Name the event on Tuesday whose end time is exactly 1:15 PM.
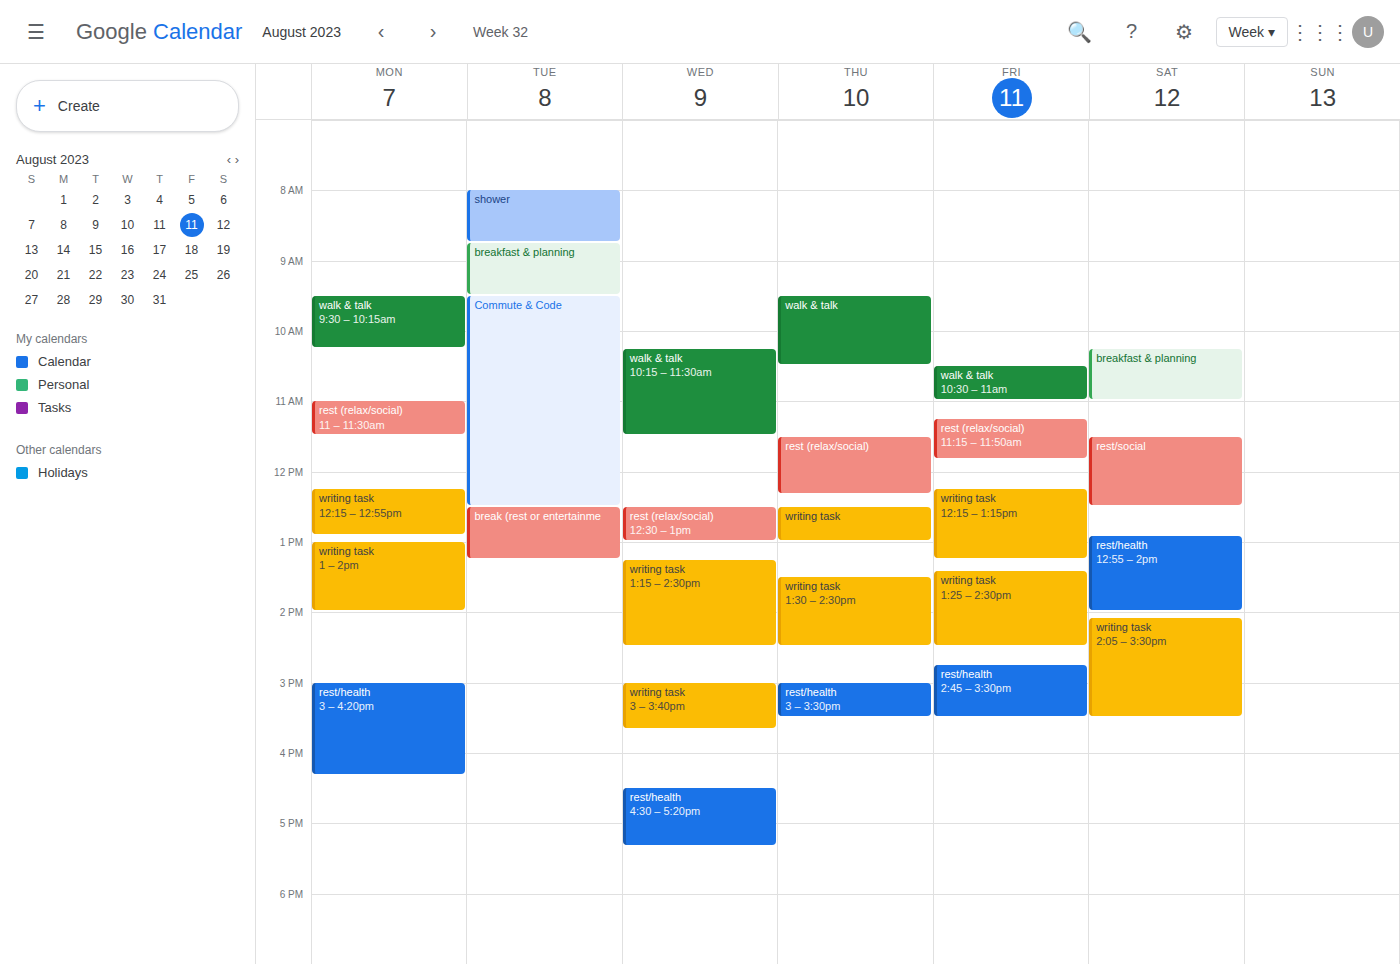
"break (rest or entertainme"